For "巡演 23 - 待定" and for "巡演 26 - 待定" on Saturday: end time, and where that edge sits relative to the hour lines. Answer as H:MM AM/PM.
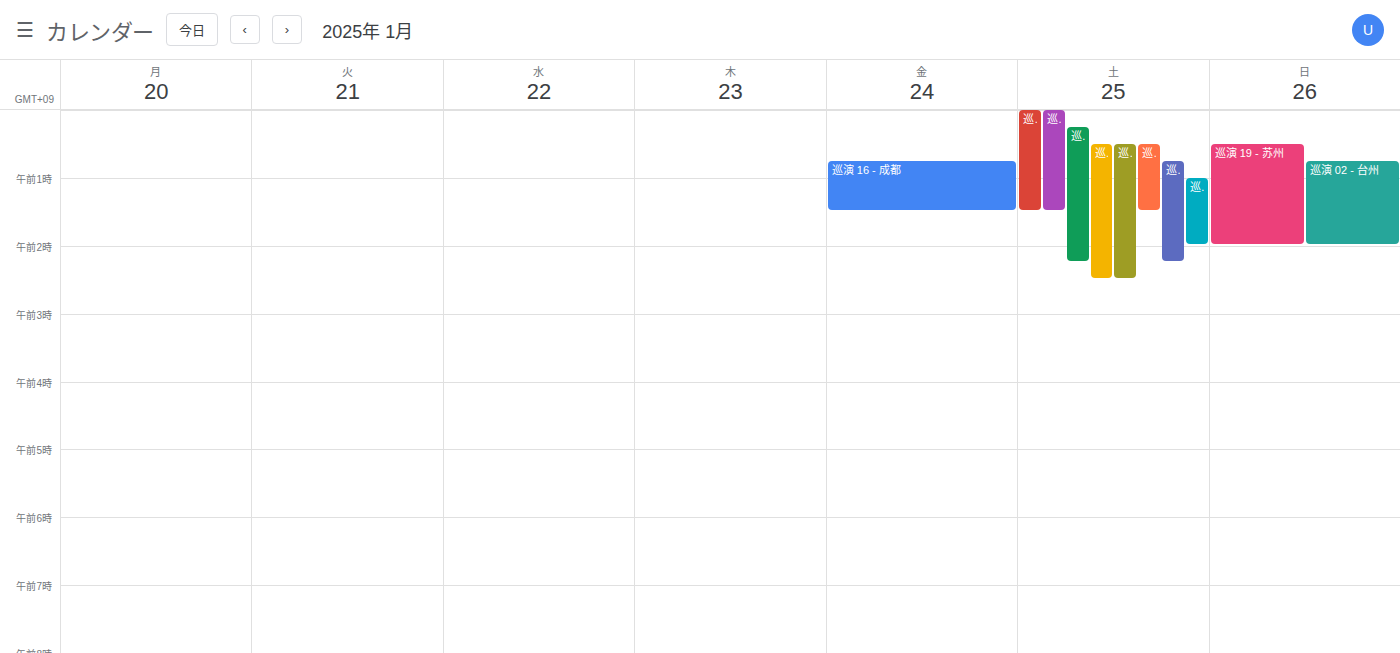
"巡演 23 - 待定": 1:30 AM, halfway between the 1 AM and 2 AM lines. "巡演 26 - 待定": 2:30 AM, halfway between the 2 AM and 3 AM lines.